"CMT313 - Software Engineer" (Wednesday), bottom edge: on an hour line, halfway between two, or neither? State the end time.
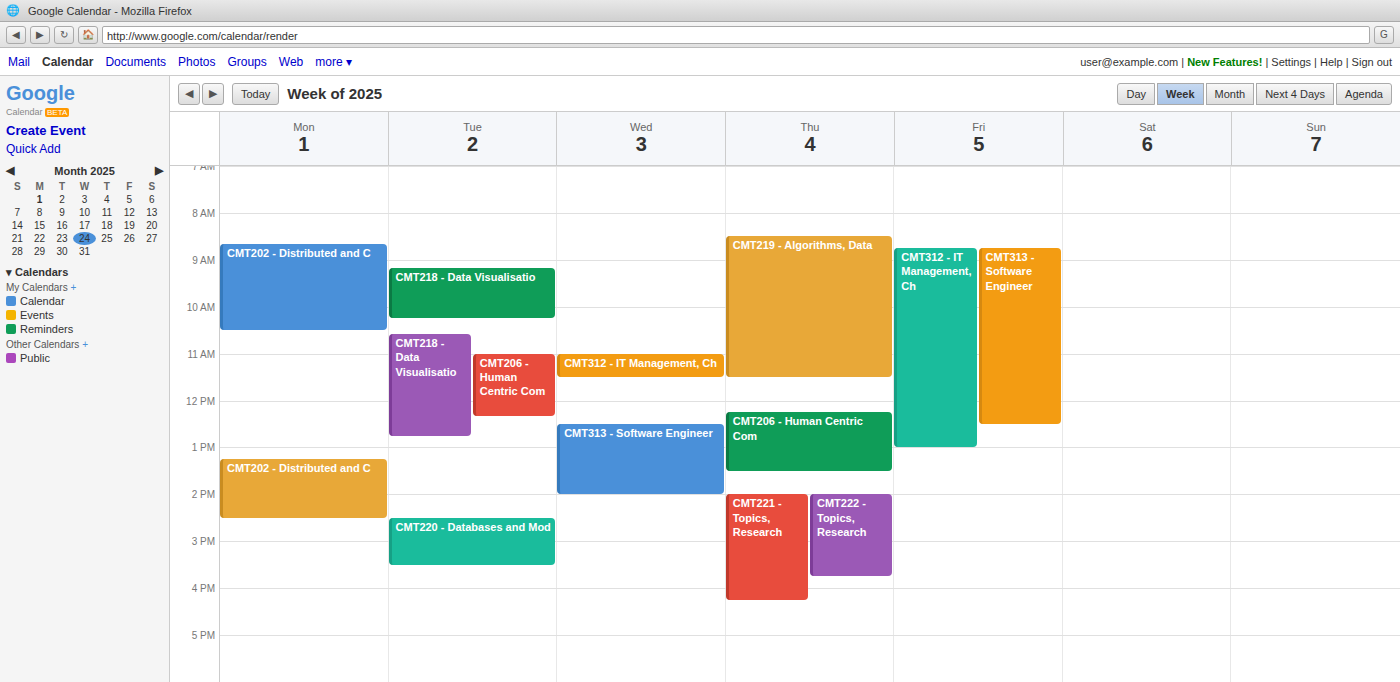
14:00 -- exactly on the 14:00 line.